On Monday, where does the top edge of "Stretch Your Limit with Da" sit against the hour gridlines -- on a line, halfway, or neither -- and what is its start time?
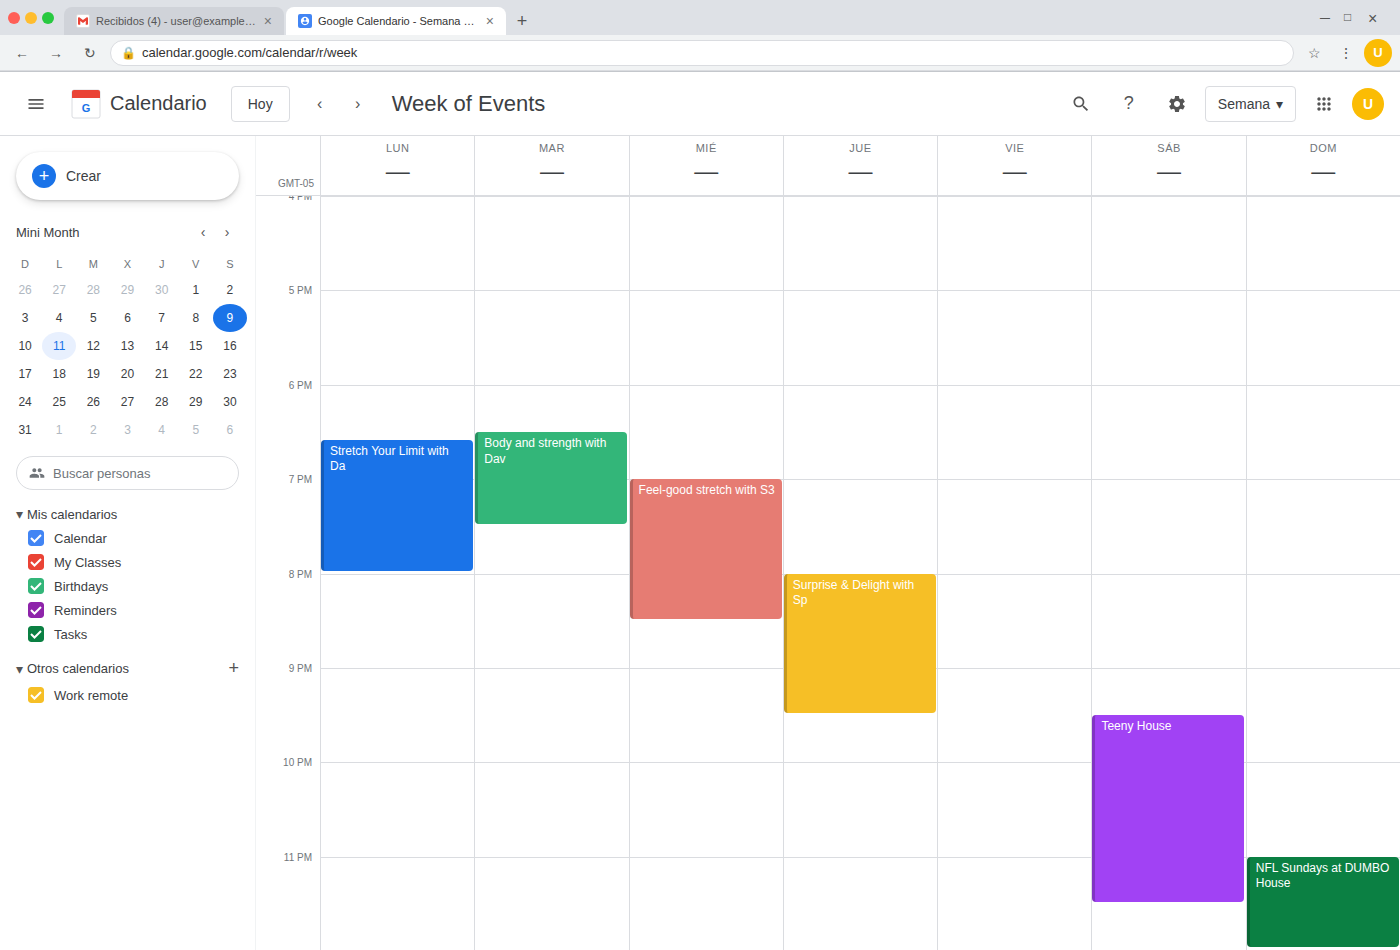
6:35 PM -- neither: 35 minutes below the 6 PM line and 25 minutes above the 7 PM line.